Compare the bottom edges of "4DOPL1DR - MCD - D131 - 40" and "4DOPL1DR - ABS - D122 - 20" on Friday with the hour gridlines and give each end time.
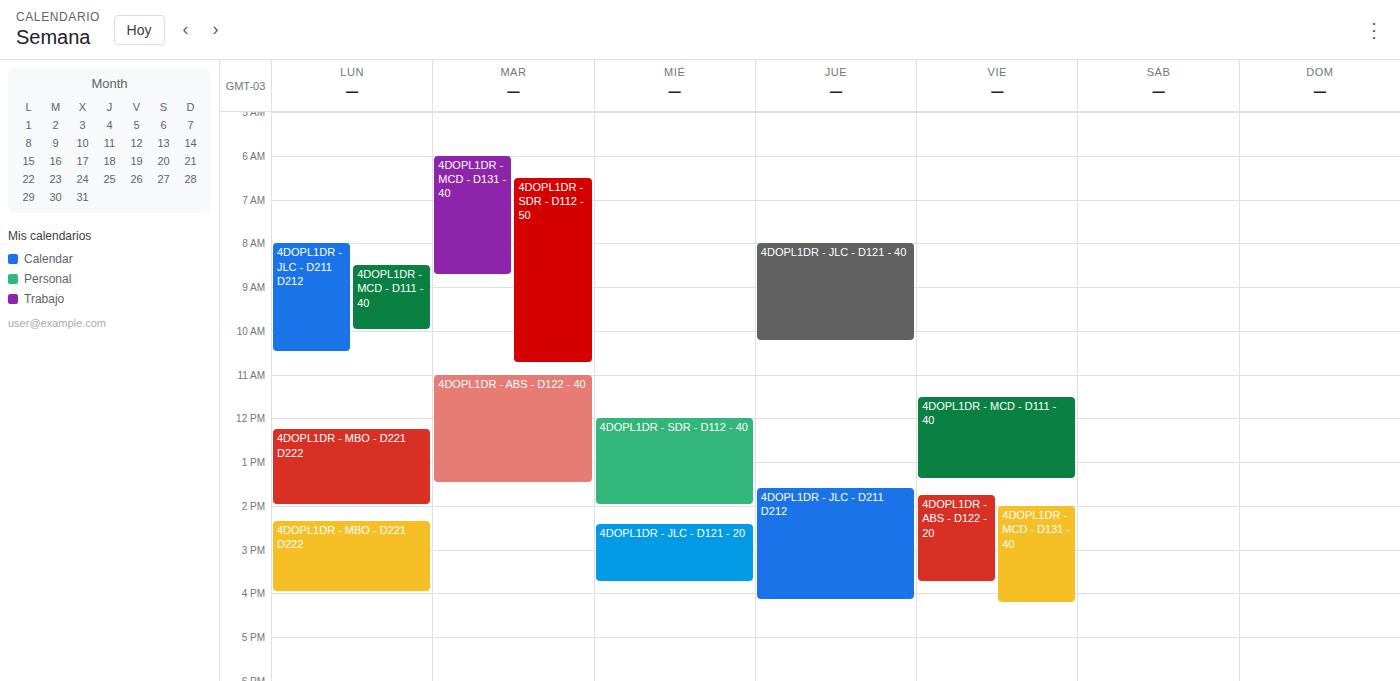
"4DOPL1DR - MCD - D131 - 40": 16:15, neither: a quarter of the way from the 16:00 line to the 17:00 line. "4DOPL1DR - ABS - D122 - 20": 15:45, neither: three quarters of the way from the 15:00 line to the 16:00 line.